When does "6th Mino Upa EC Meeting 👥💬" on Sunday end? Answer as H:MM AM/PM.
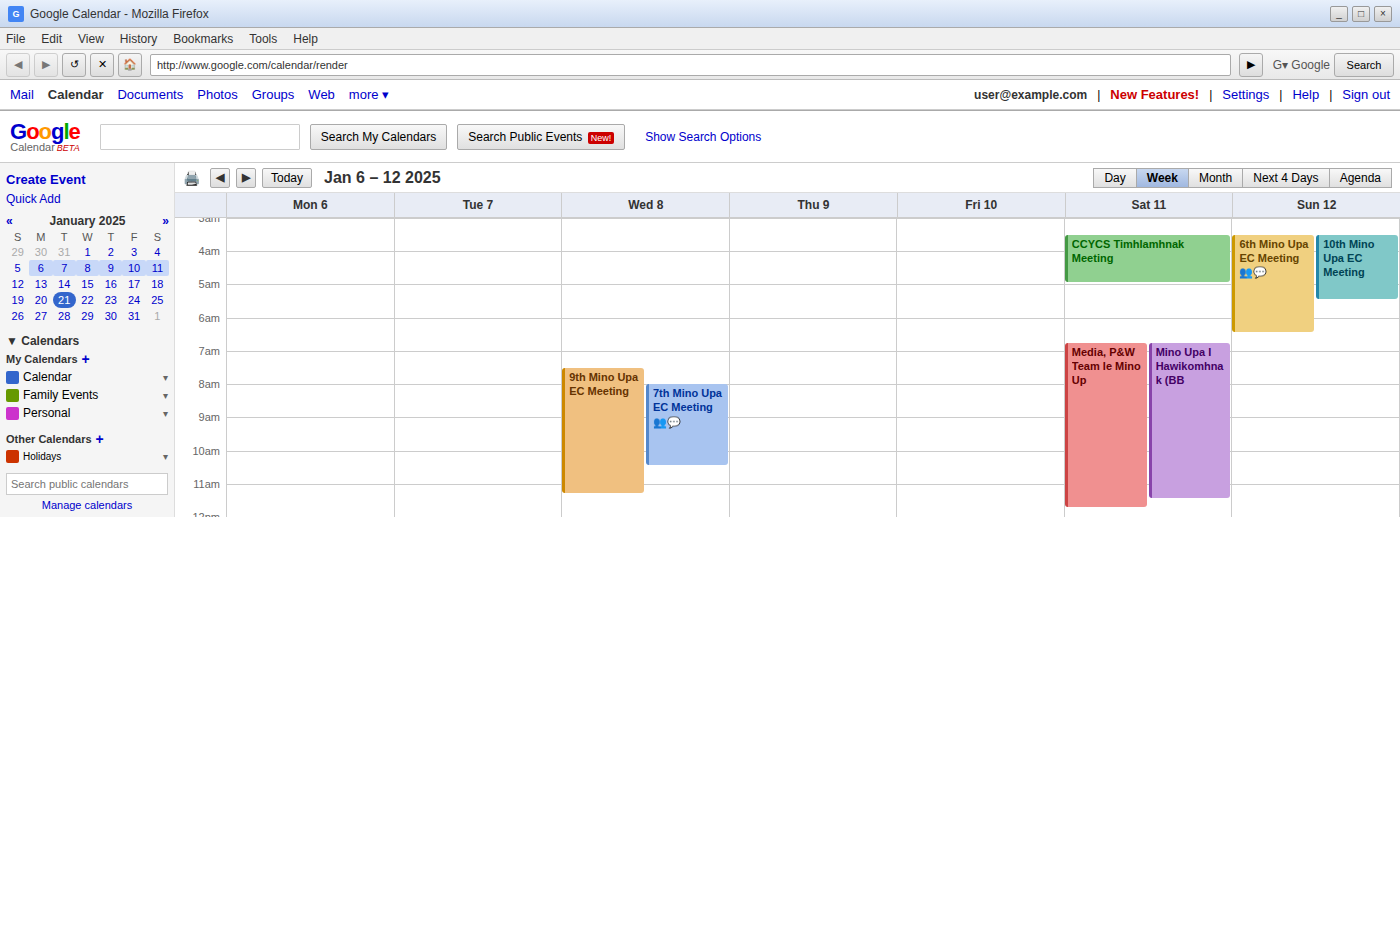
6:30 AM